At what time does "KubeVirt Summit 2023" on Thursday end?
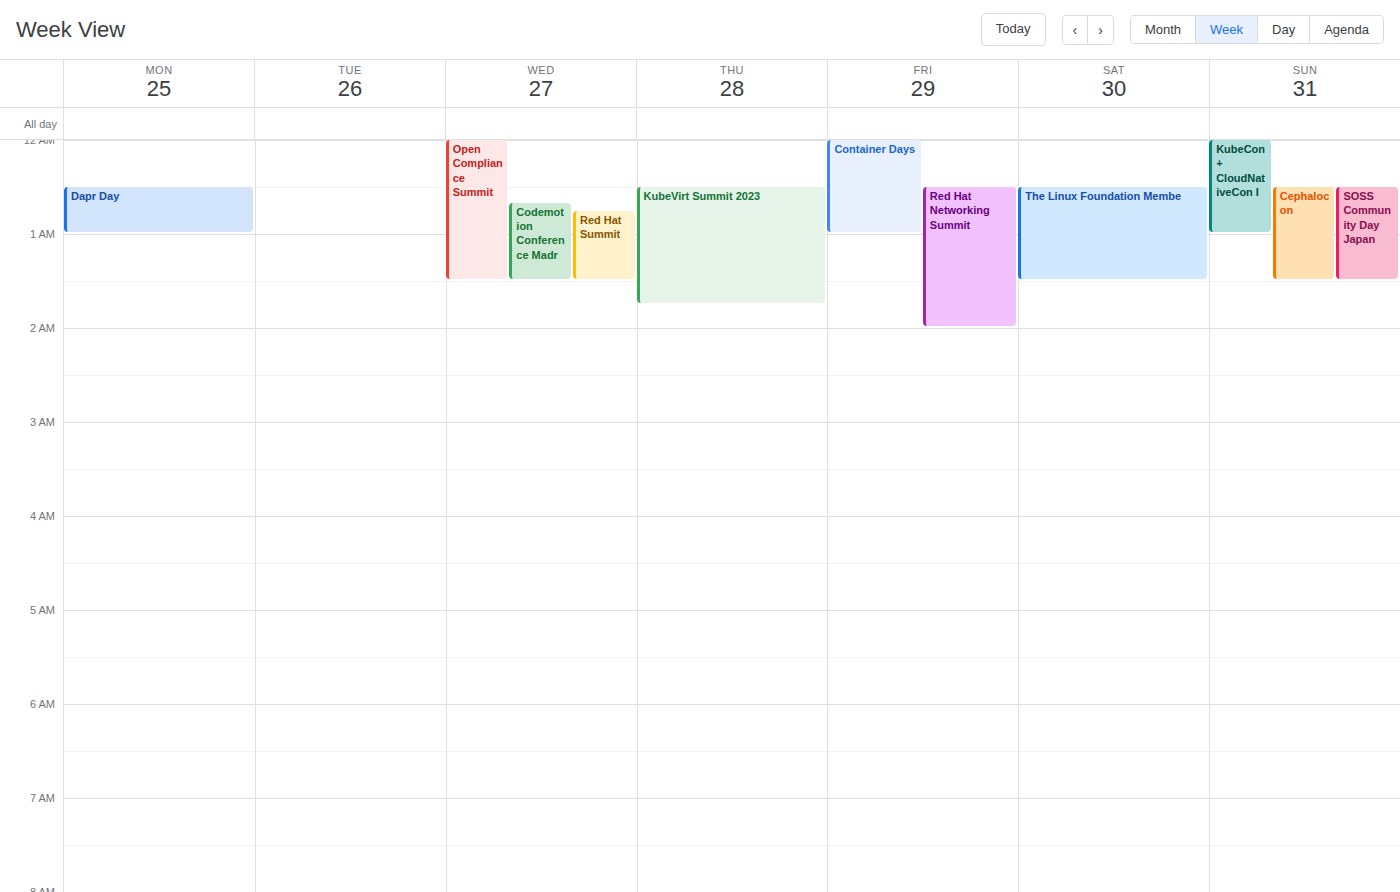
1:45 AM